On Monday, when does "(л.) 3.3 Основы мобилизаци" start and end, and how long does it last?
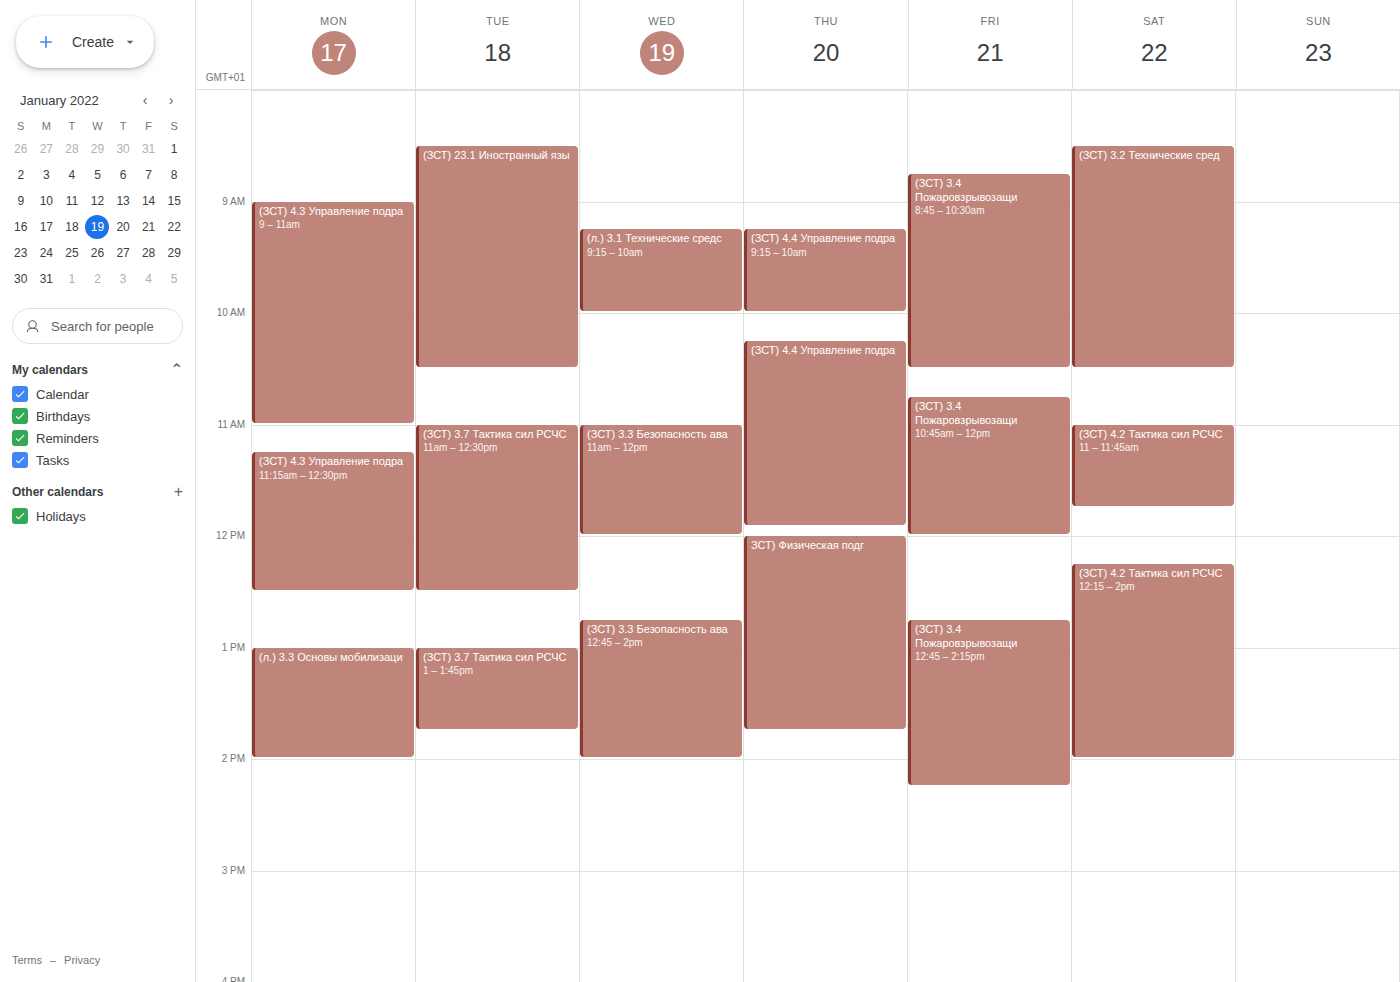
1:00 PM to 2:00 PM, 1 hour